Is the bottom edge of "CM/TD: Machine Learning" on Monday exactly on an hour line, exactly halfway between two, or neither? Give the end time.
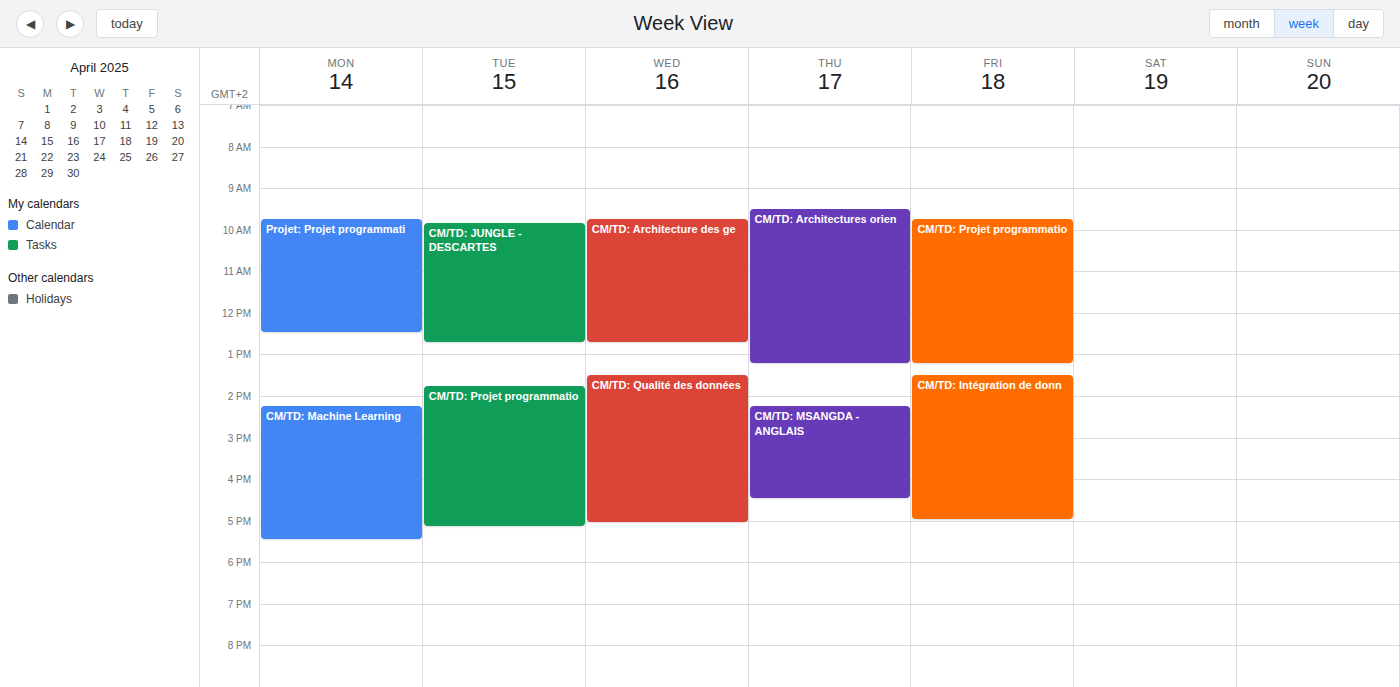
5:30 PM -- halfway between the 5 PM and 6 PM lines.